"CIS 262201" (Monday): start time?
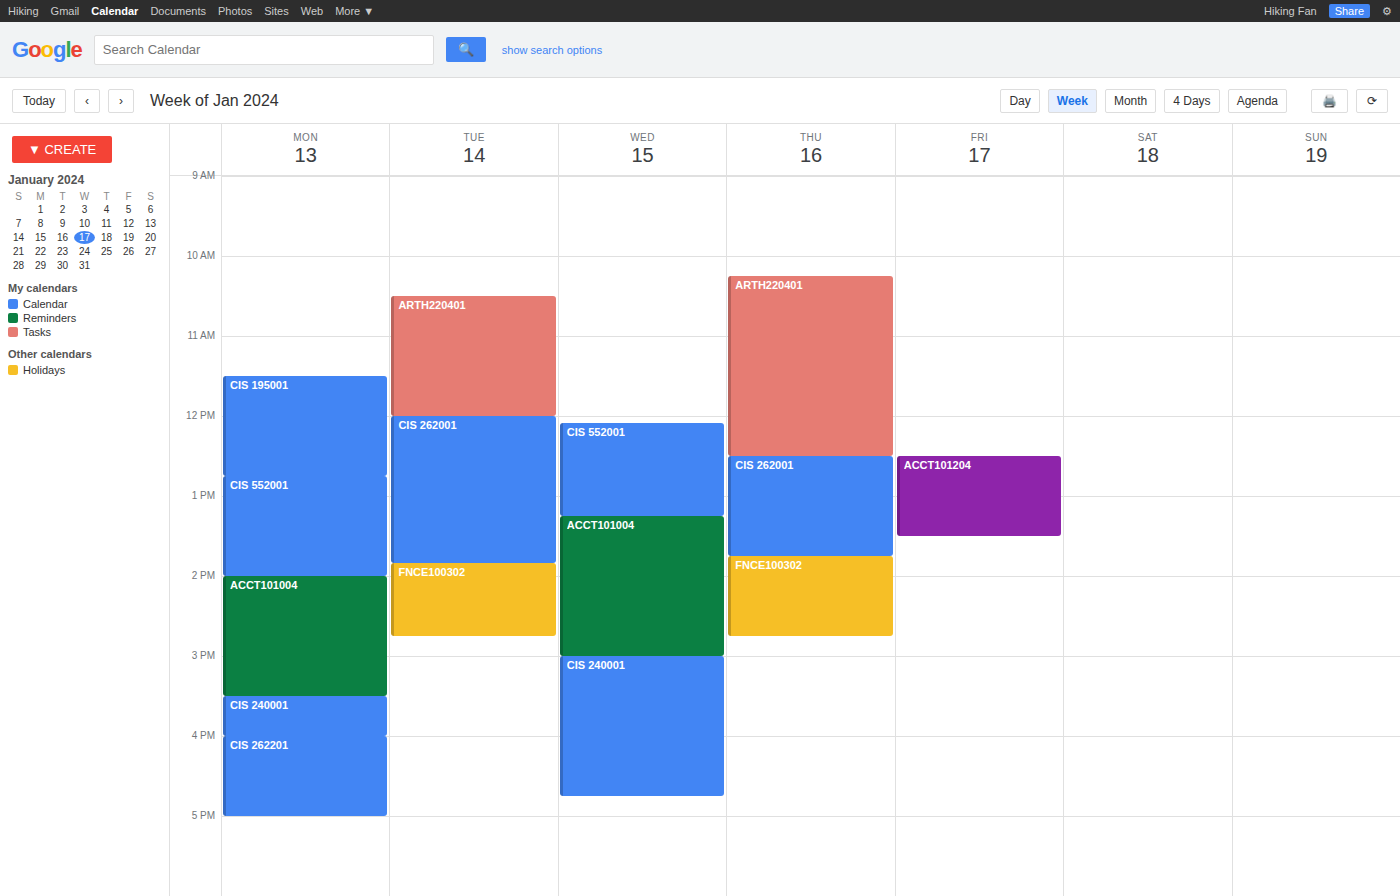
16:00